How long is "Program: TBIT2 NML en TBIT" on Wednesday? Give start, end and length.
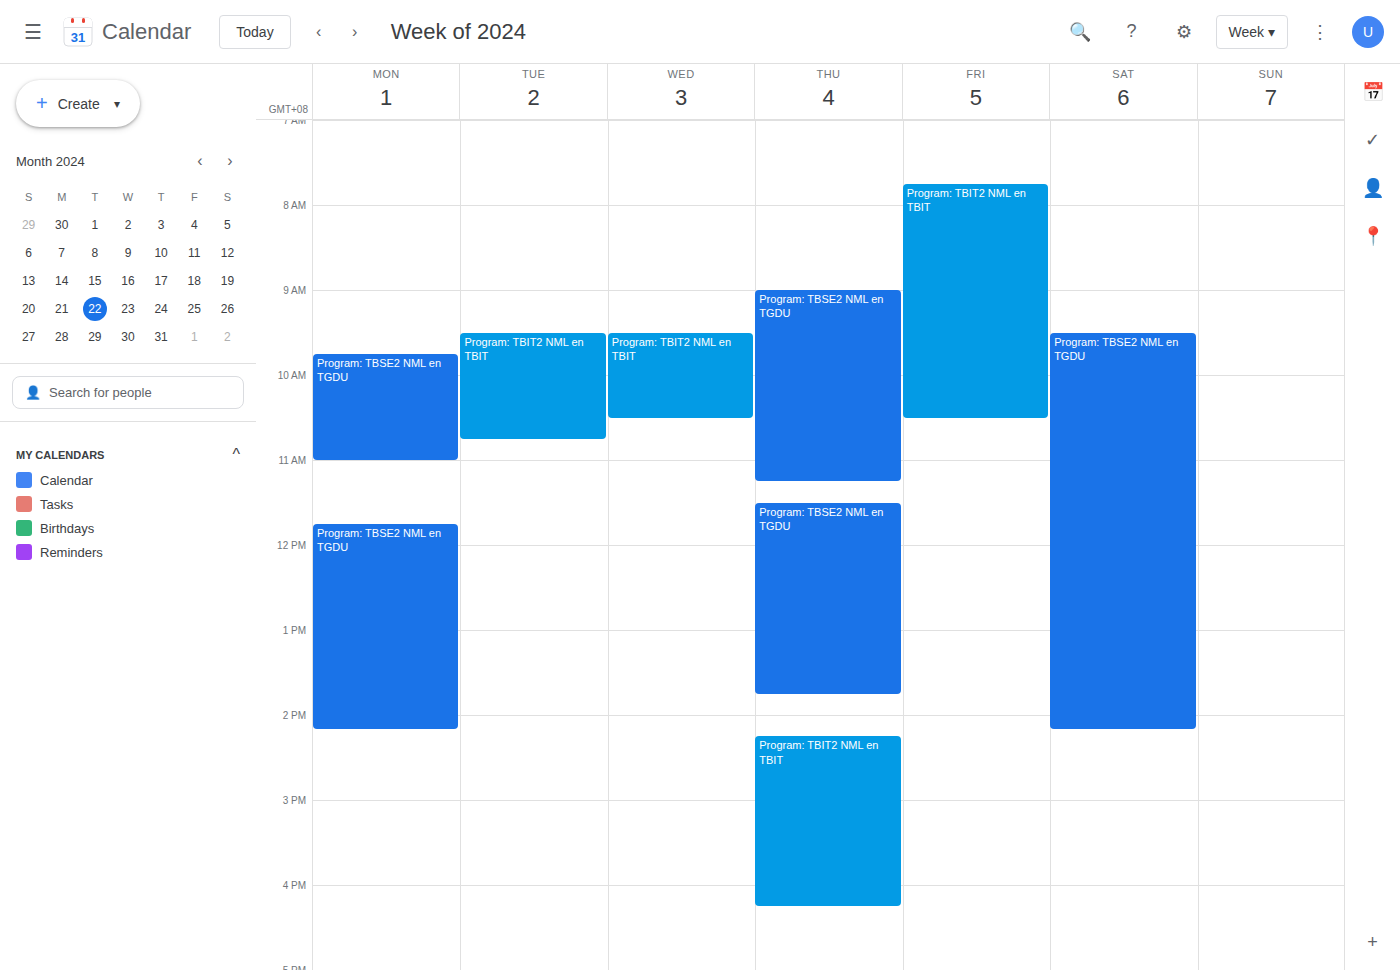
9:30 AM to 10:30 AM, 1 hour